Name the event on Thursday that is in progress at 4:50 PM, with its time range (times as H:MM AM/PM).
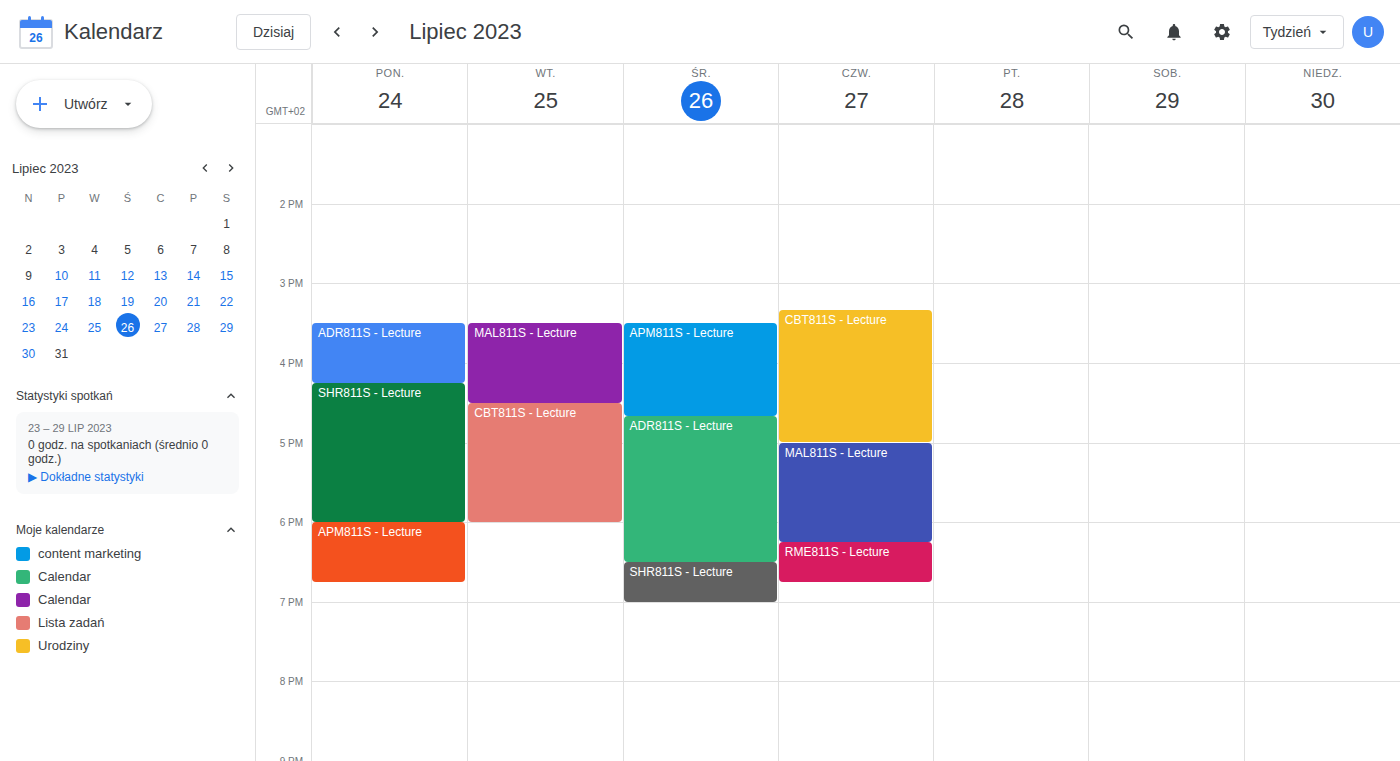
"CBT811S - Lecture", 3:20 PM to 5:00 PM